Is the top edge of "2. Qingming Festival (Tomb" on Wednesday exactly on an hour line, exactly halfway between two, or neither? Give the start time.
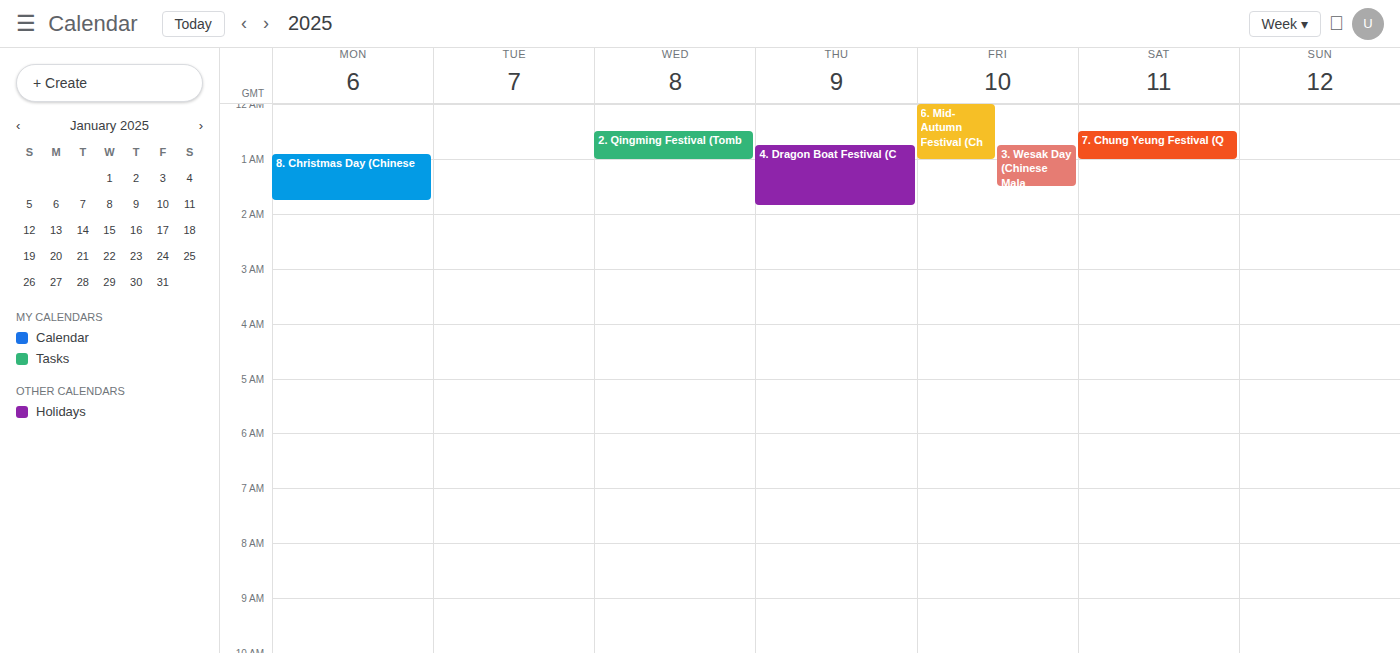
12:30 AM -- halfway between the 12 AM and 1 AM lines.